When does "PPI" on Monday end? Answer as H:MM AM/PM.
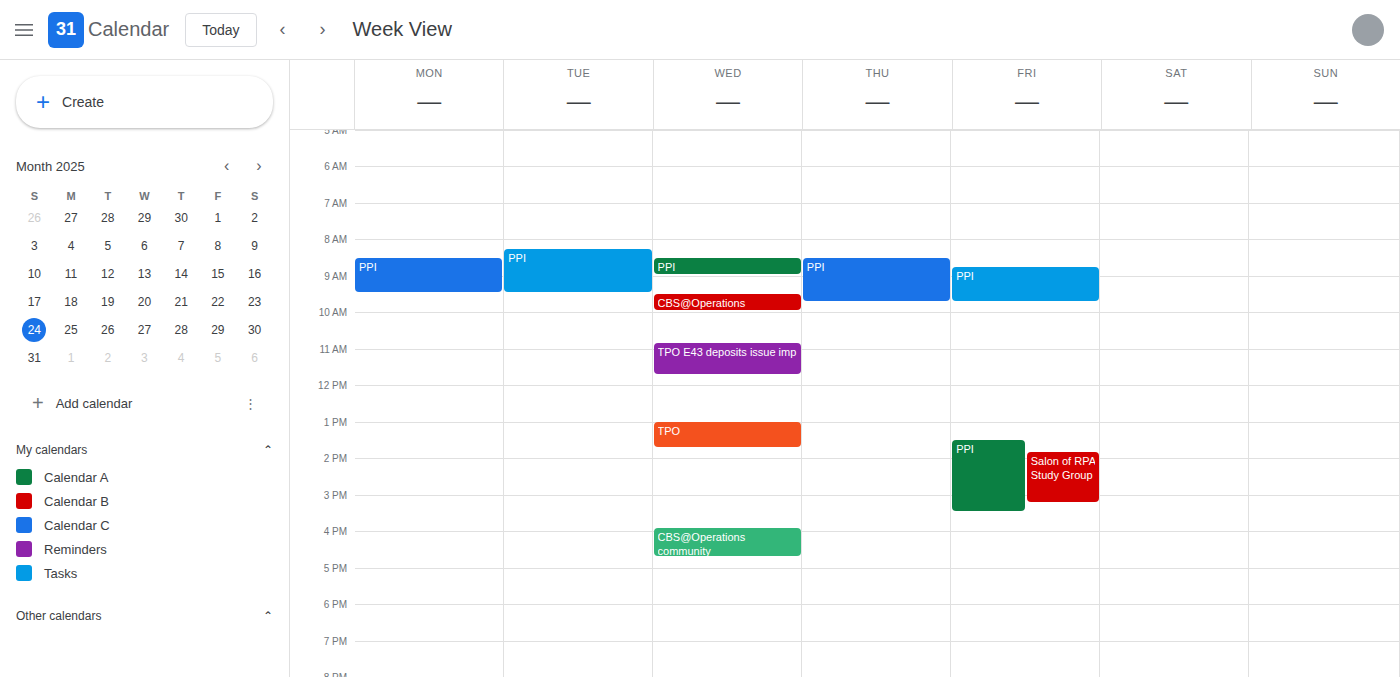
9:30 AM